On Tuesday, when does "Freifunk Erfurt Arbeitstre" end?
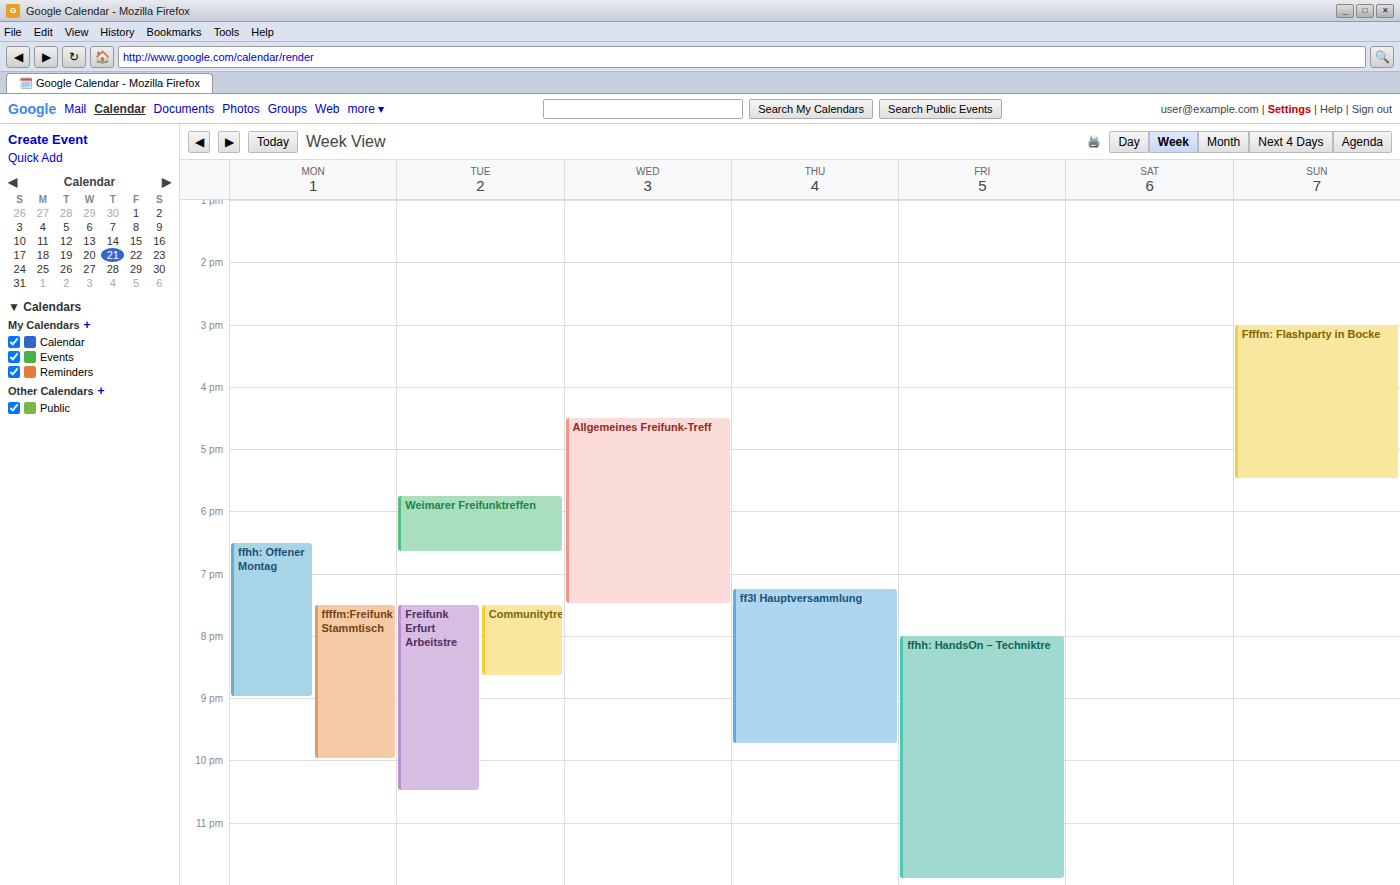
10:30 PM